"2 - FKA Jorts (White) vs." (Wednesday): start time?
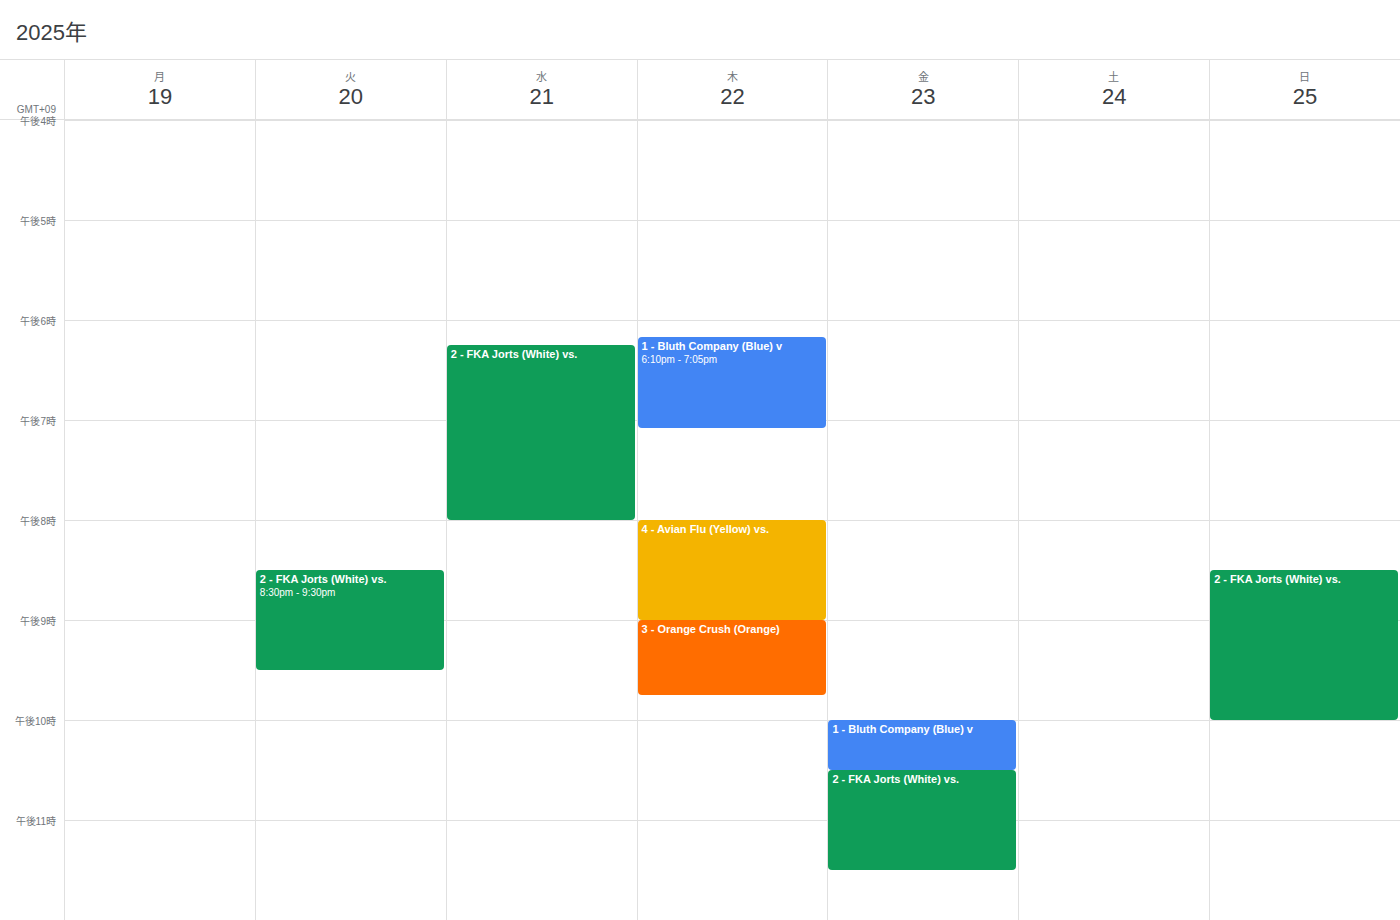
6:15 PM